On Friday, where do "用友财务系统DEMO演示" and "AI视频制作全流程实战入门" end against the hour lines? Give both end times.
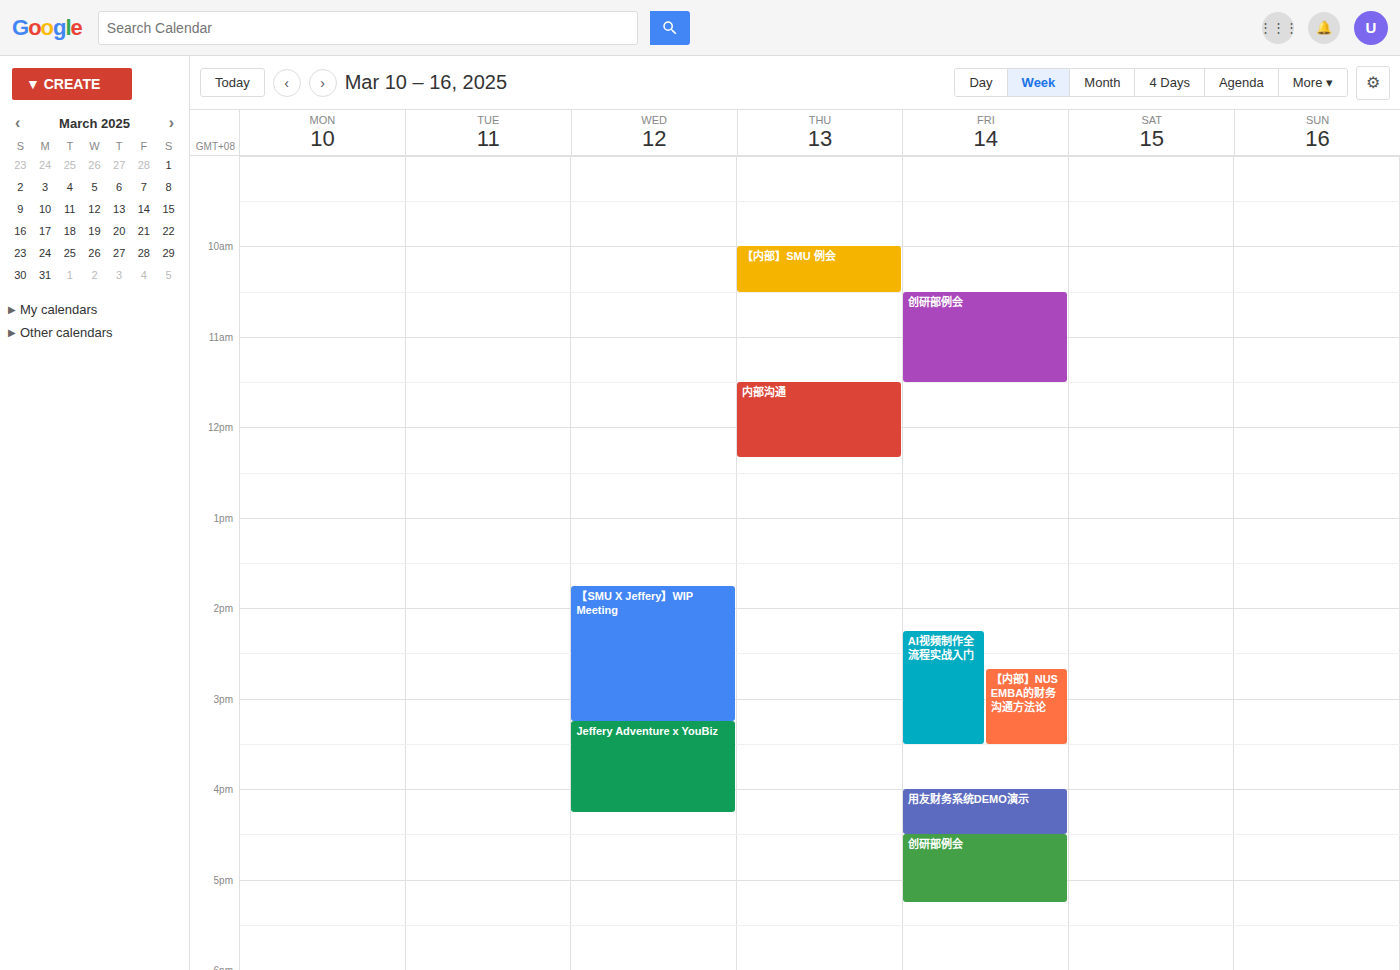
"用友财务系统DEMO演示": 4:30 PM, halfway between the 4 PM and 5 PM lines. "AI视频制作全流程实战入门": 3:30 PM, halfway between the 3 PM and 4 PM lines.